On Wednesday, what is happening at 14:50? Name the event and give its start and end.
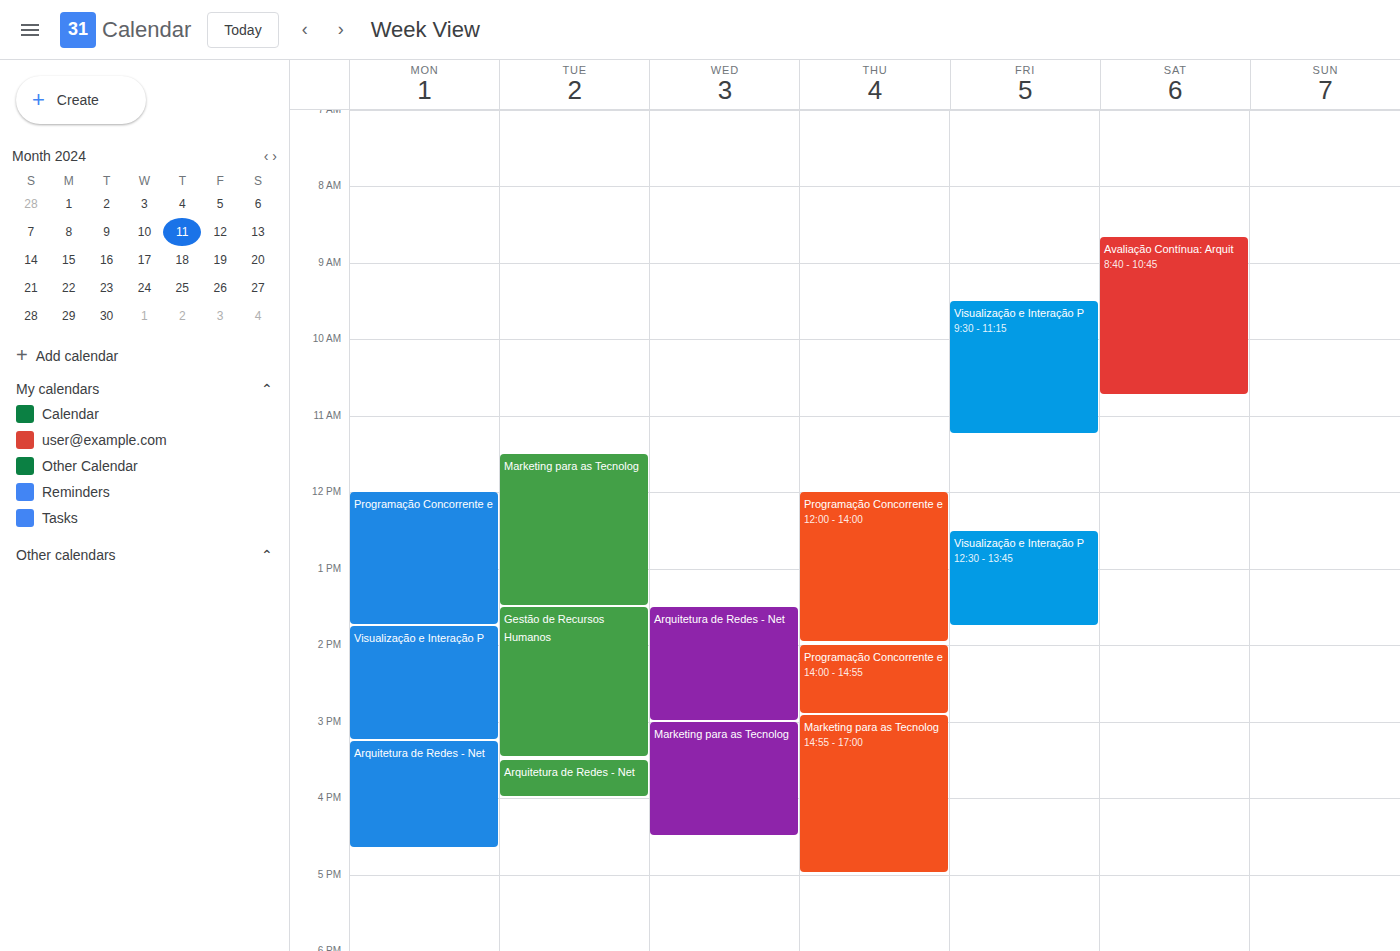
"Arquitetura de Redes - Net", 13:30 to 15:00